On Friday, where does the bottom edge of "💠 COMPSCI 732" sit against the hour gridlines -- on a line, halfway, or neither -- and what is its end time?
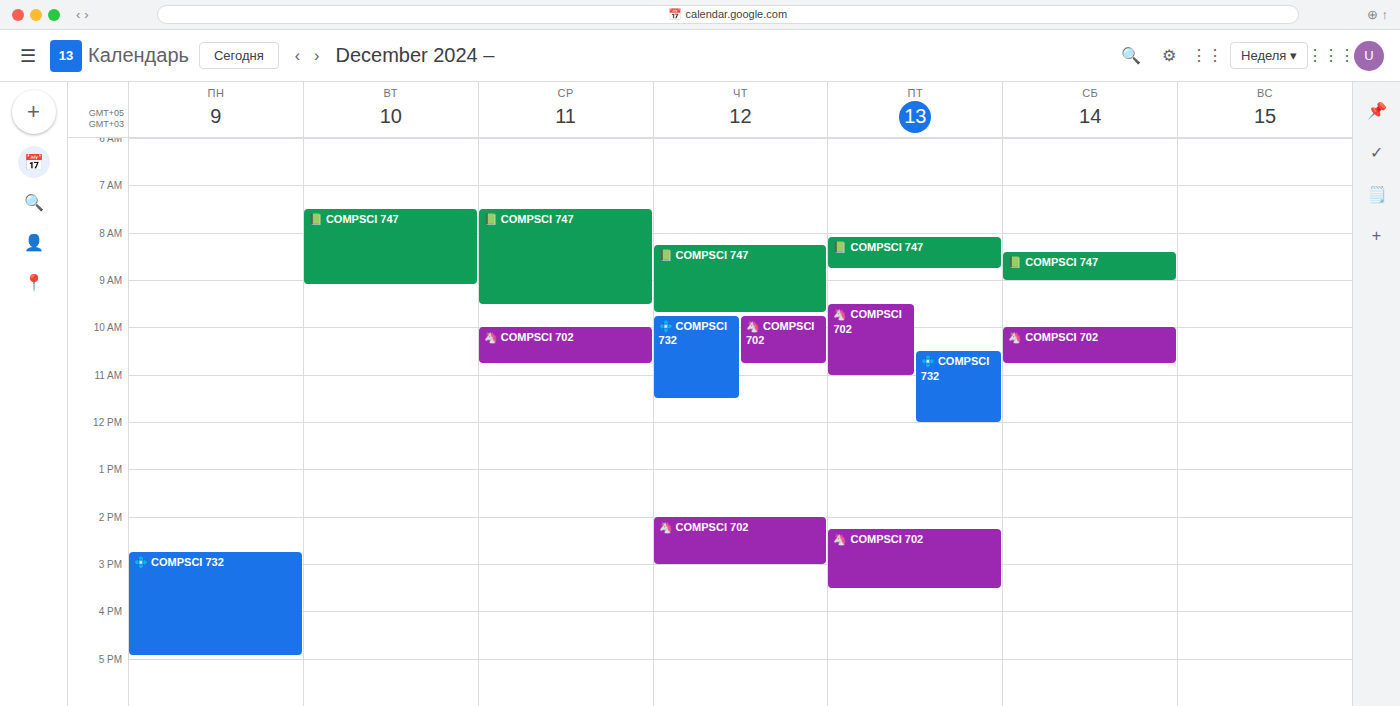
12:00 PM -- exactly on the 12 PM line.